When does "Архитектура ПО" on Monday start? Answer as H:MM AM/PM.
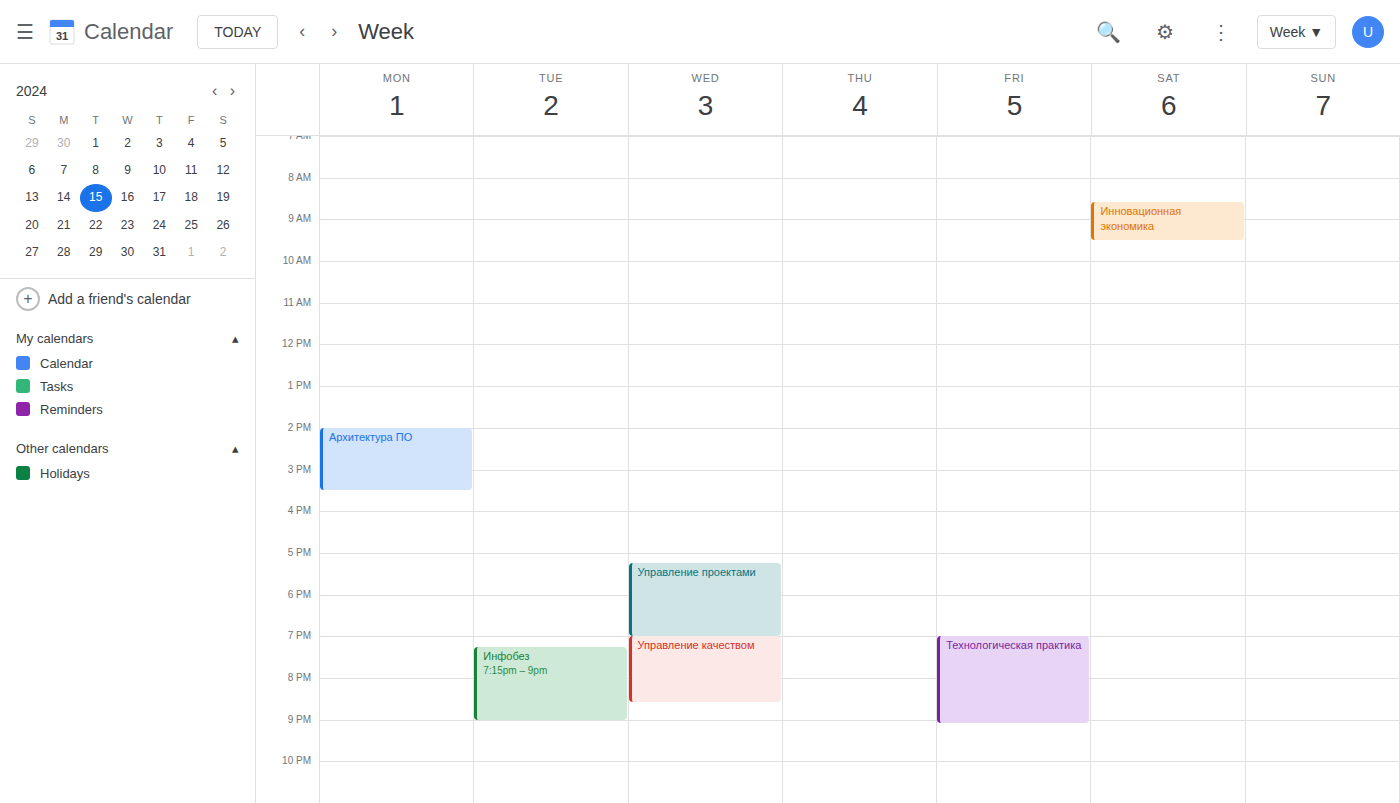
2:00 PM